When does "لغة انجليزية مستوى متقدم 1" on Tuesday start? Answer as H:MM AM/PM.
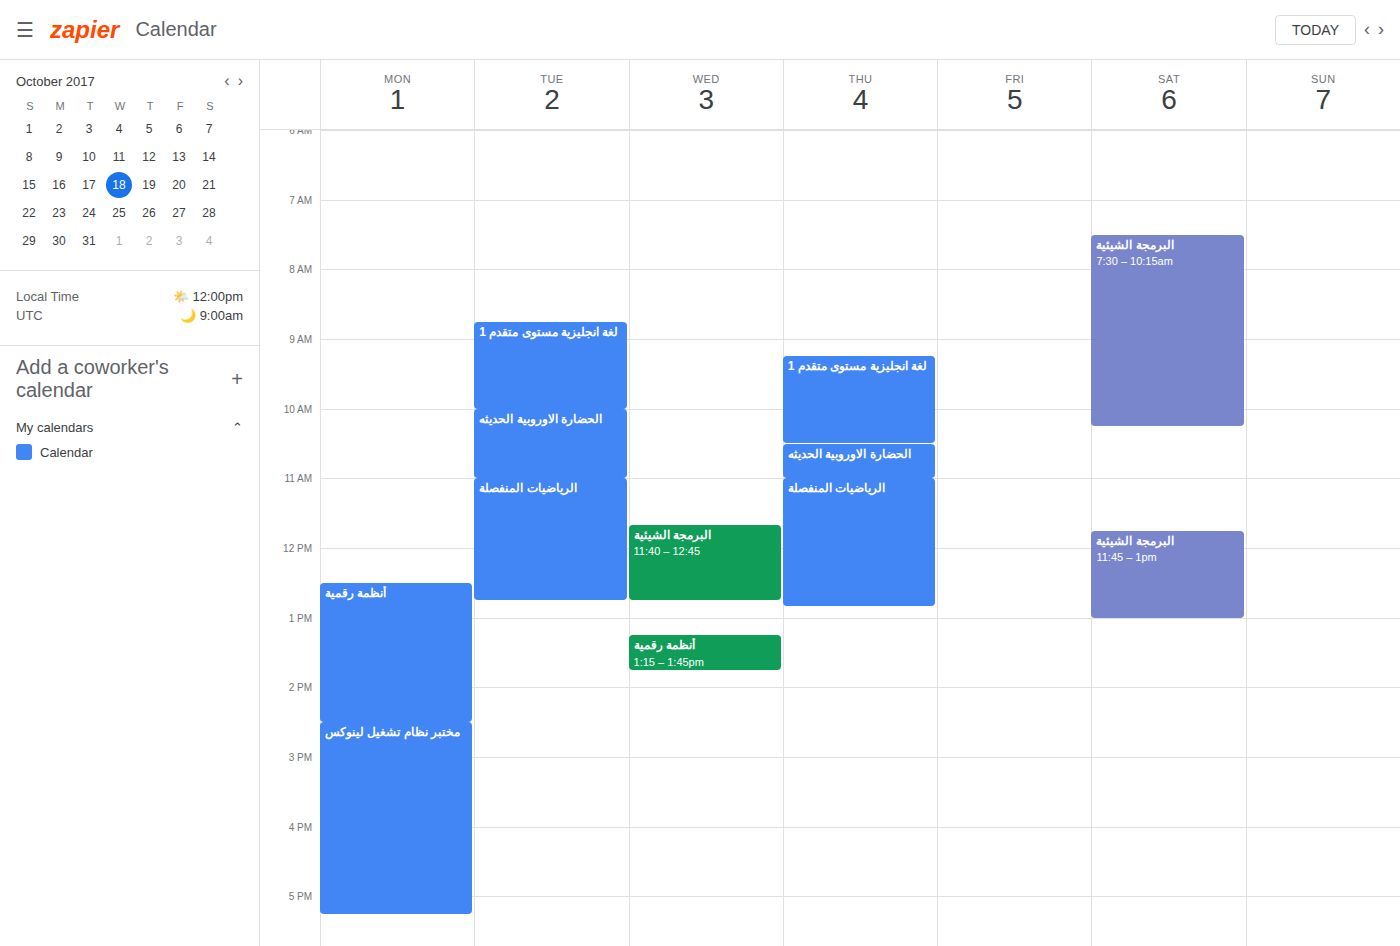
8:45 AM